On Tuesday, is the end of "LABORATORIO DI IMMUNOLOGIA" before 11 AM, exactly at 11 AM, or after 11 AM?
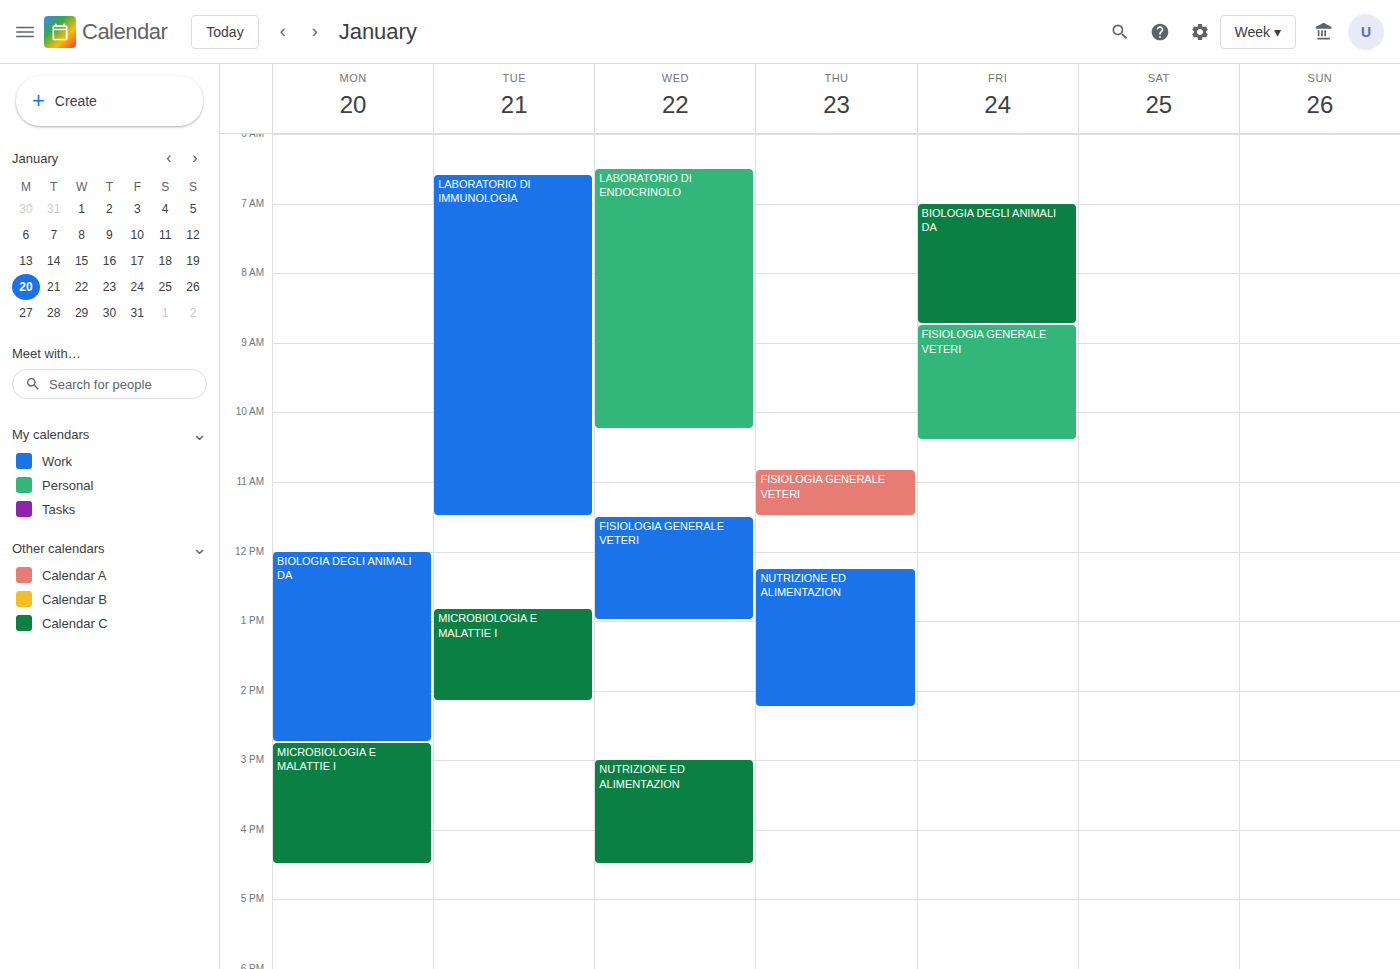
11:30 AM -- after 11 AM, 30 minutes below the 11 AM line.